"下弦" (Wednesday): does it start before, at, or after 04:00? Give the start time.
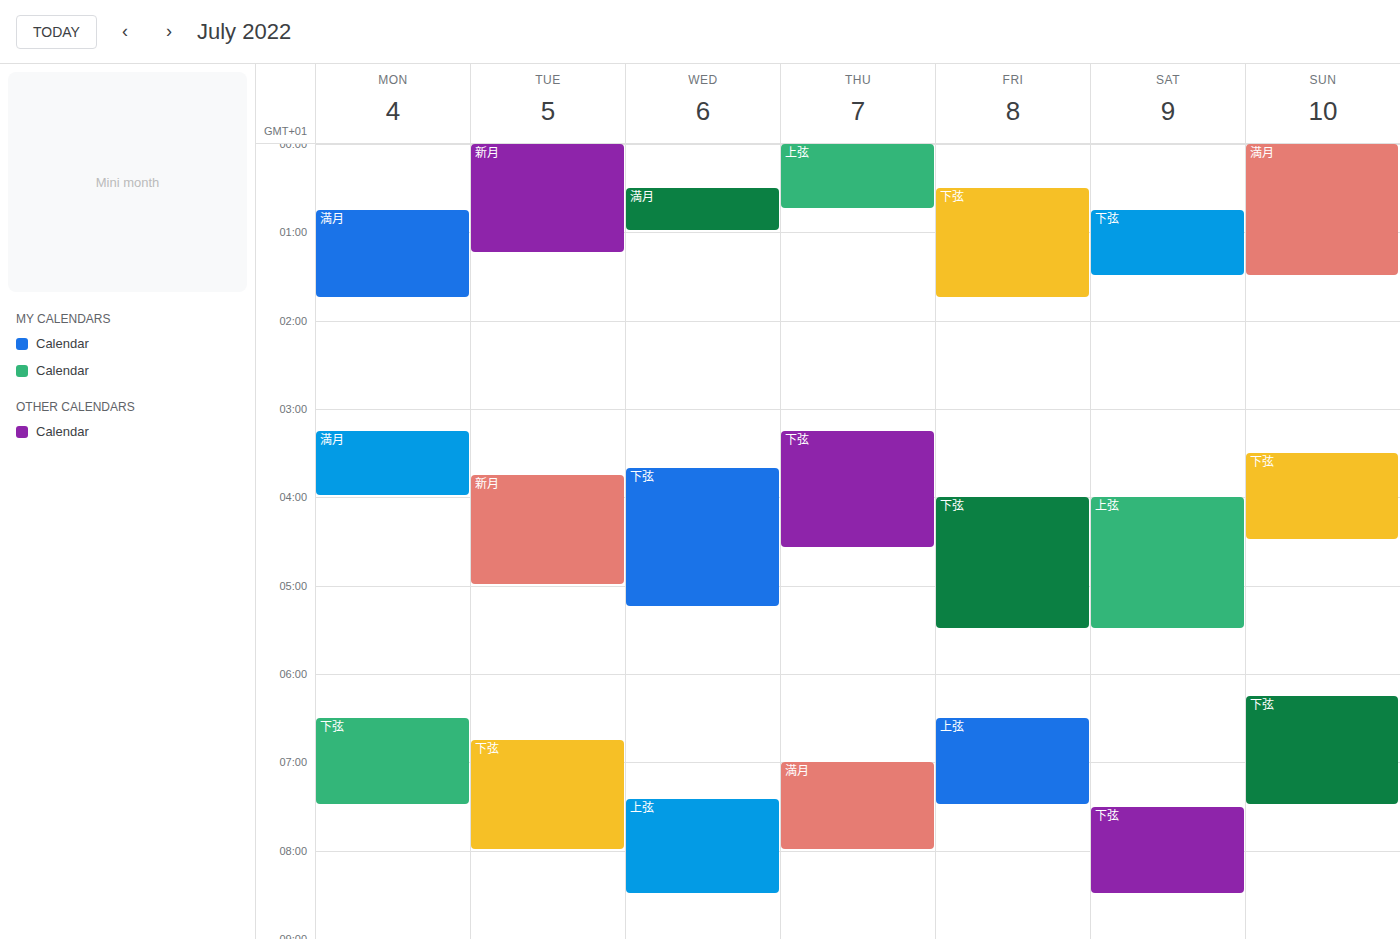
03:40 -- before 04:00, 20 minutes above the 04:00 line.